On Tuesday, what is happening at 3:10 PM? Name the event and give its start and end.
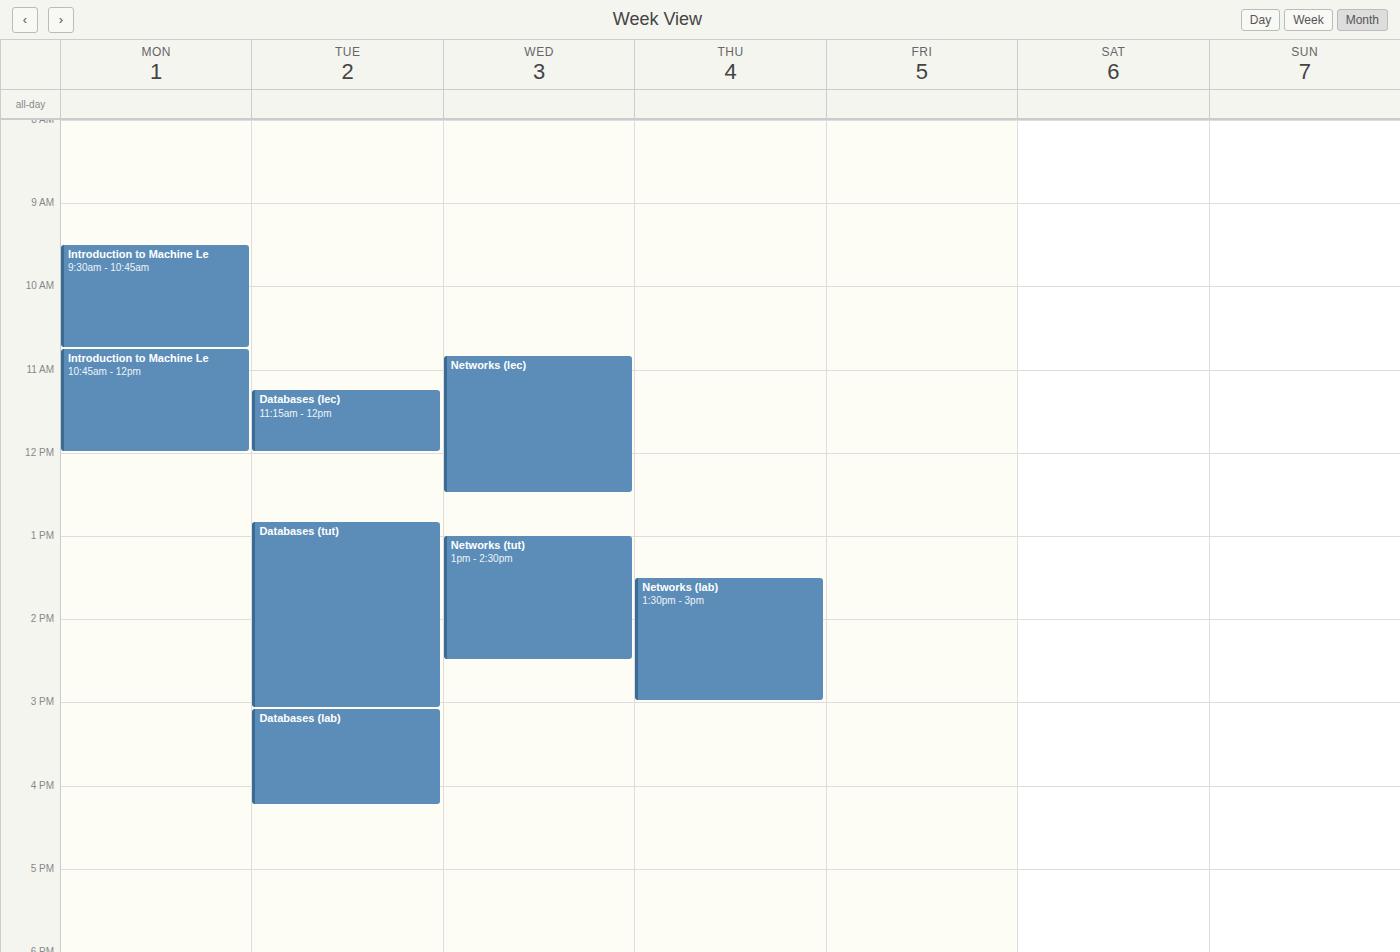
"Databases (lab)", 3:05 PM to 4:15 PM